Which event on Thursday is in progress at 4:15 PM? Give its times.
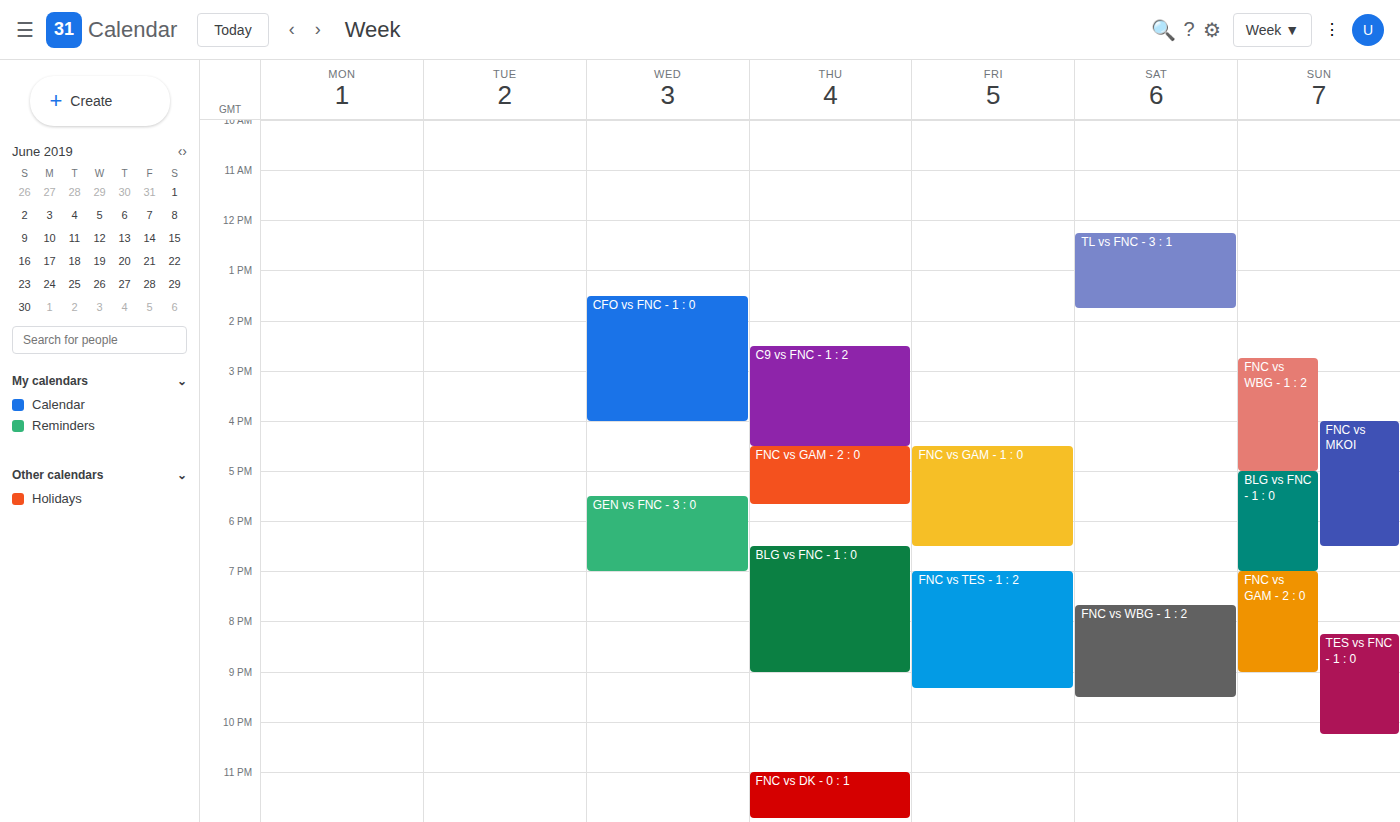
"C9 vs FNC - 1 : 2", 2:30 PM to 4:30 PM